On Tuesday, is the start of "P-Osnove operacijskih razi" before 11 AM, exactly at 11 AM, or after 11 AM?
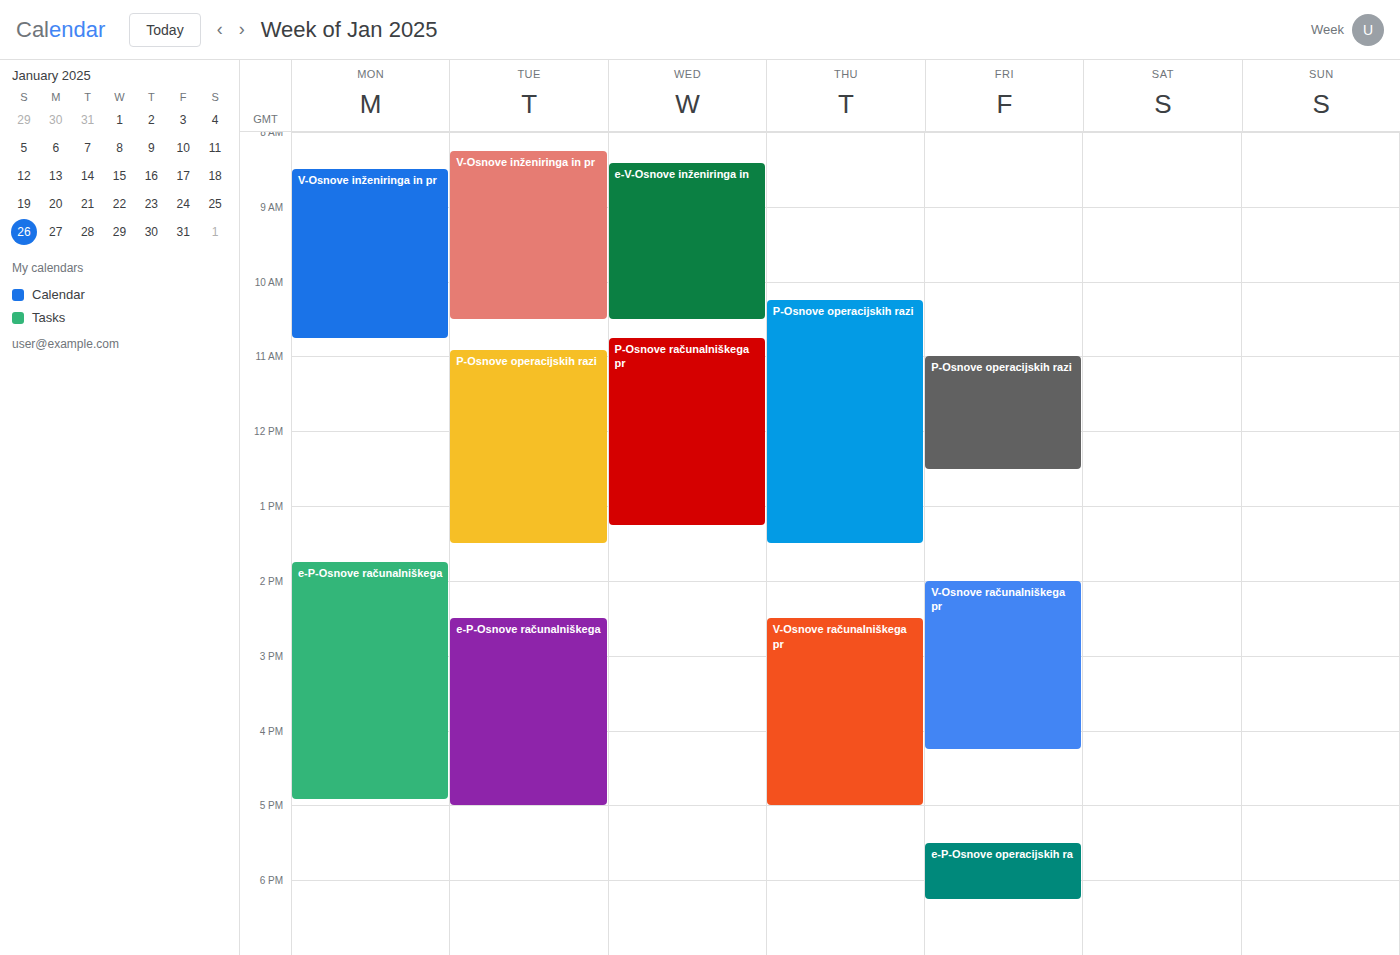
10:55 AM -- before 11 AM, 5 minutes above the 11 AM line.